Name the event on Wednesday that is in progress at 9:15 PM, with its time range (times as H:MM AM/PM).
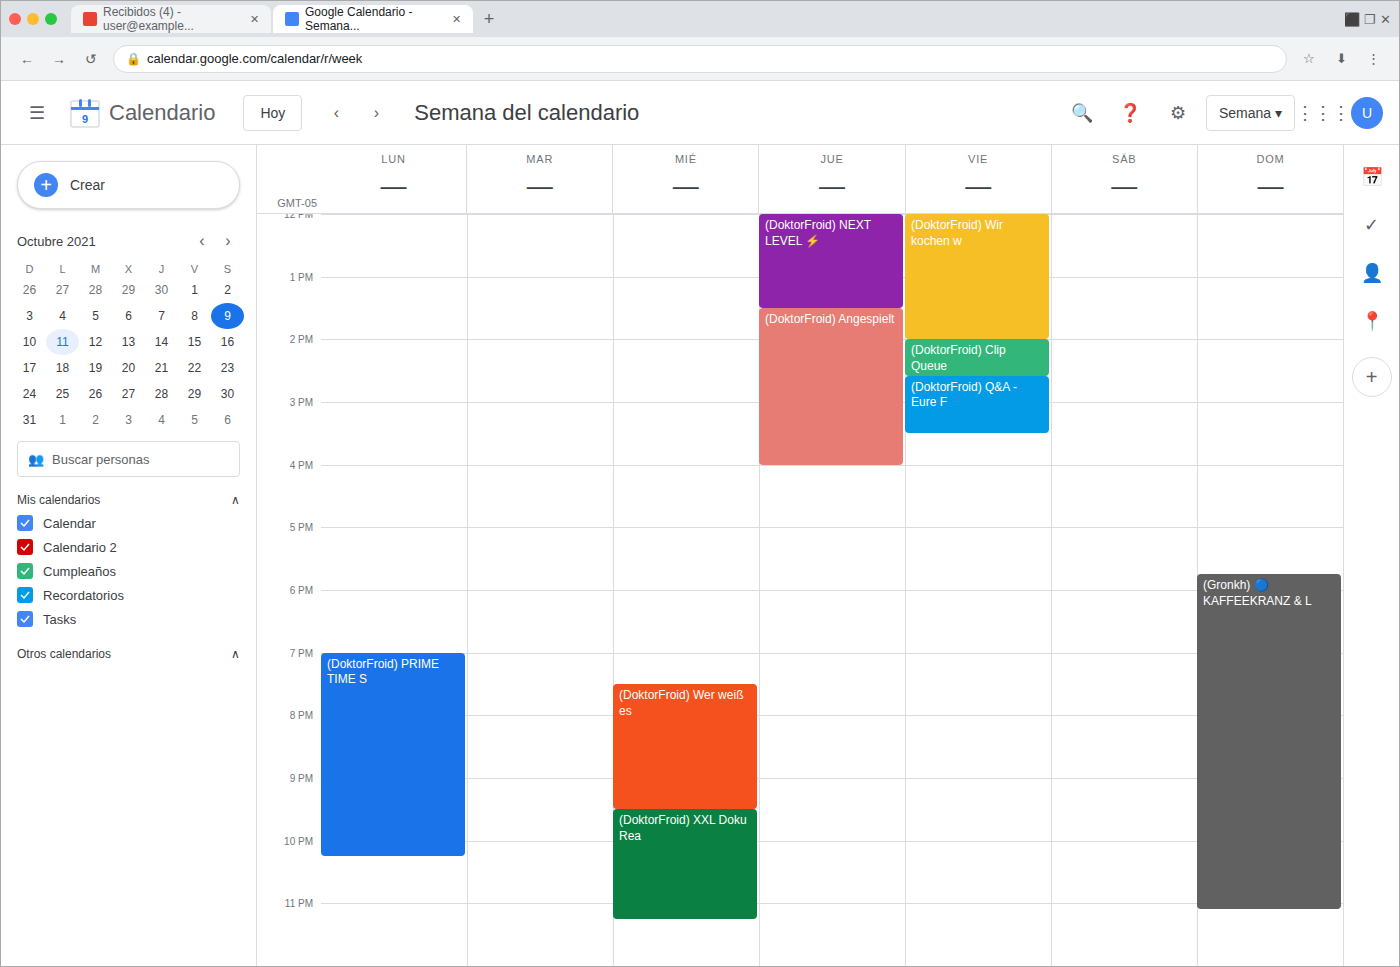
"(DoktorFroid) Wer weiß es", 7:30 PM to 9:30 PM